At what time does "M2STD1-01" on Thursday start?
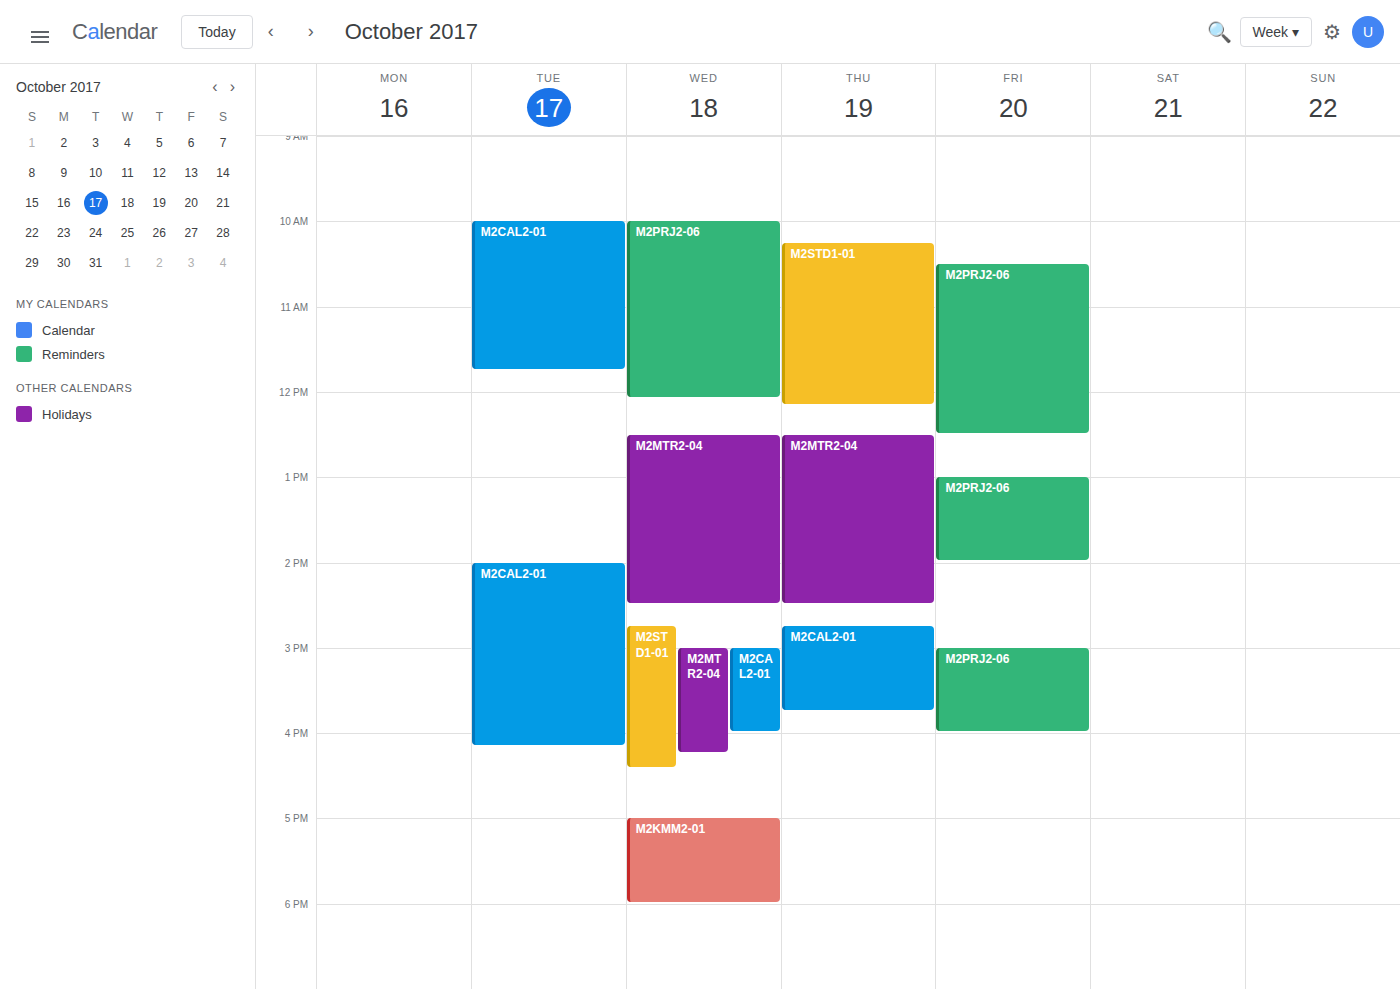
10:15